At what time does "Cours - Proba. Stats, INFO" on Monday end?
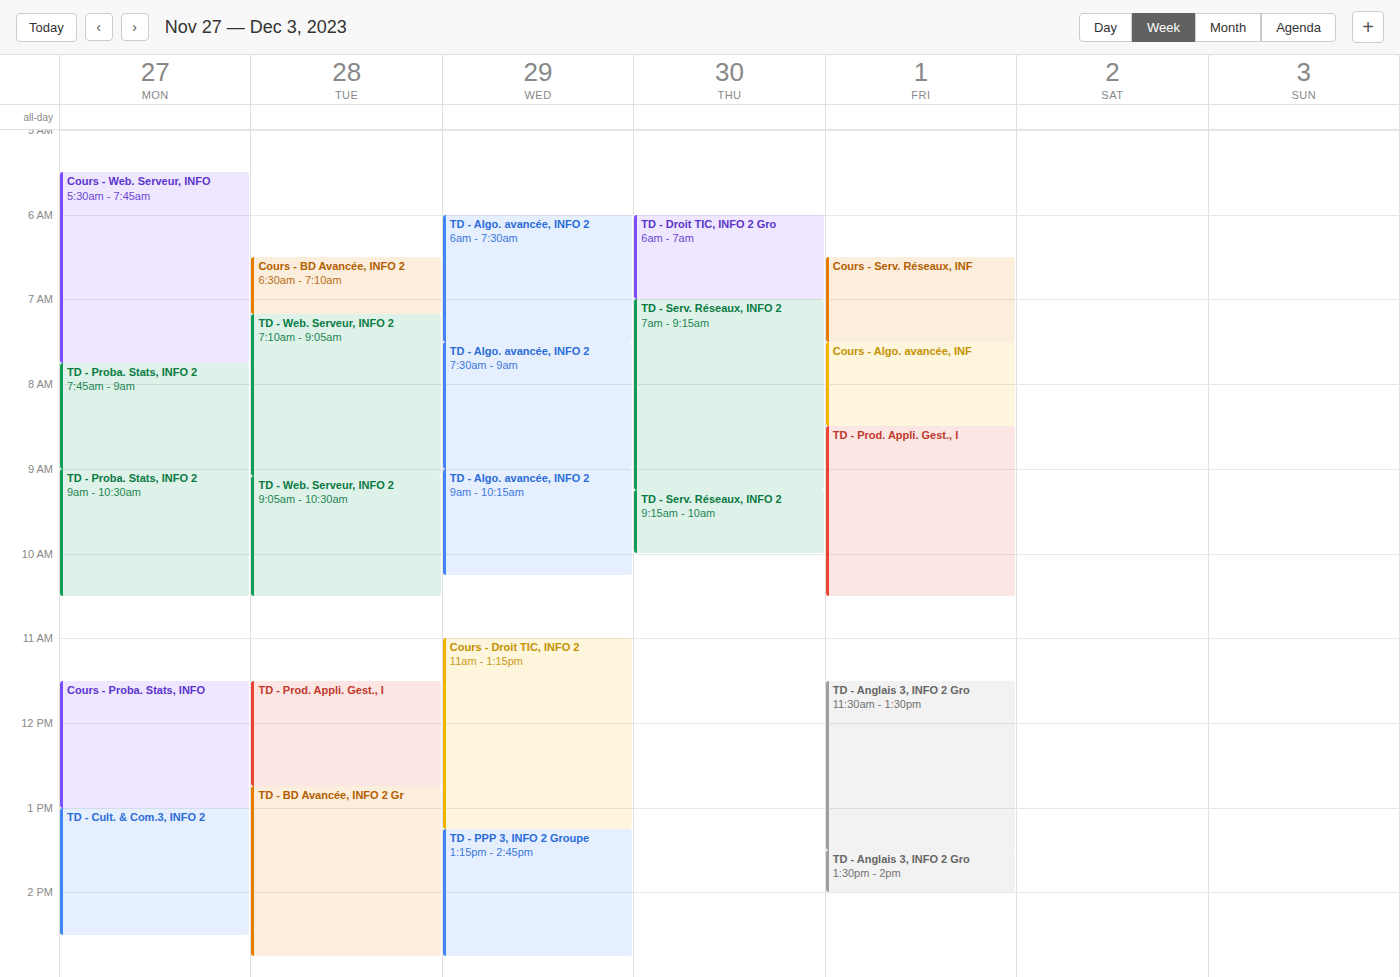
13:00